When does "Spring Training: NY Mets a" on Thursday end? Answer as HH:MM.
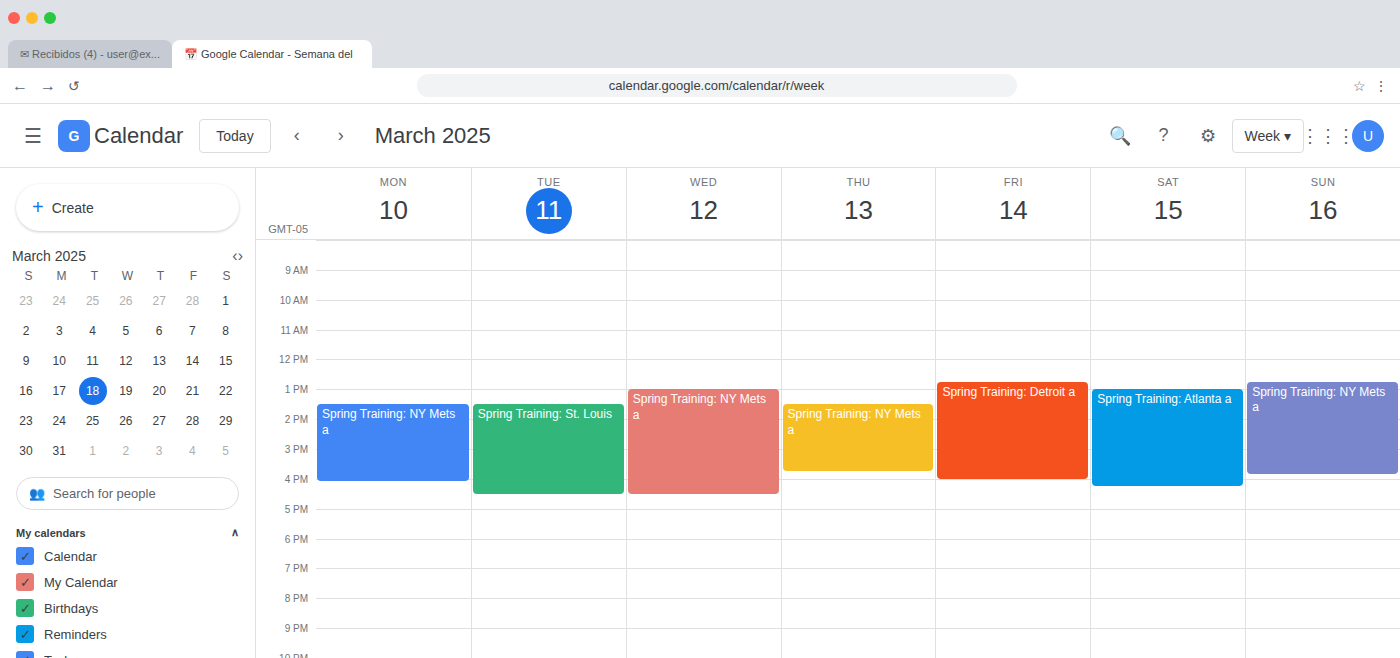
15:45